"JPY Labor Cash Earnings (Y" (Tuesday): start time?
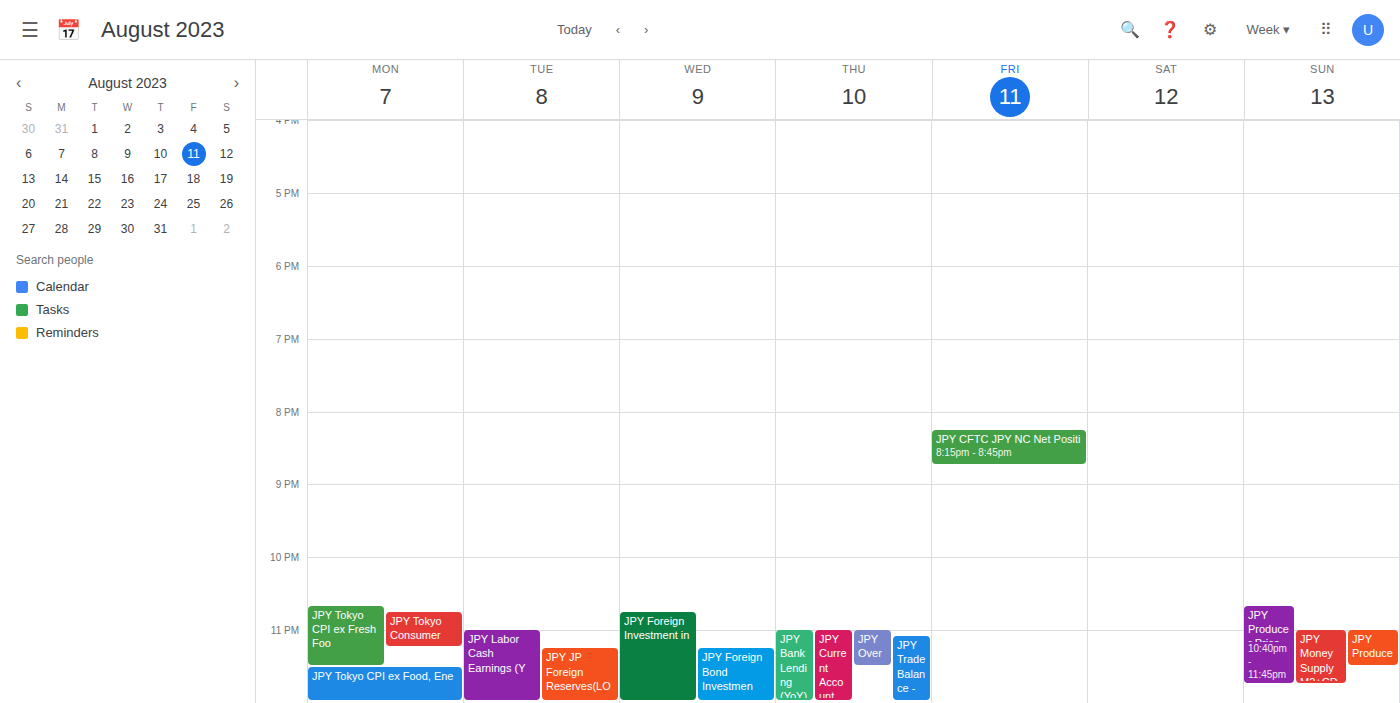
11:00 PM